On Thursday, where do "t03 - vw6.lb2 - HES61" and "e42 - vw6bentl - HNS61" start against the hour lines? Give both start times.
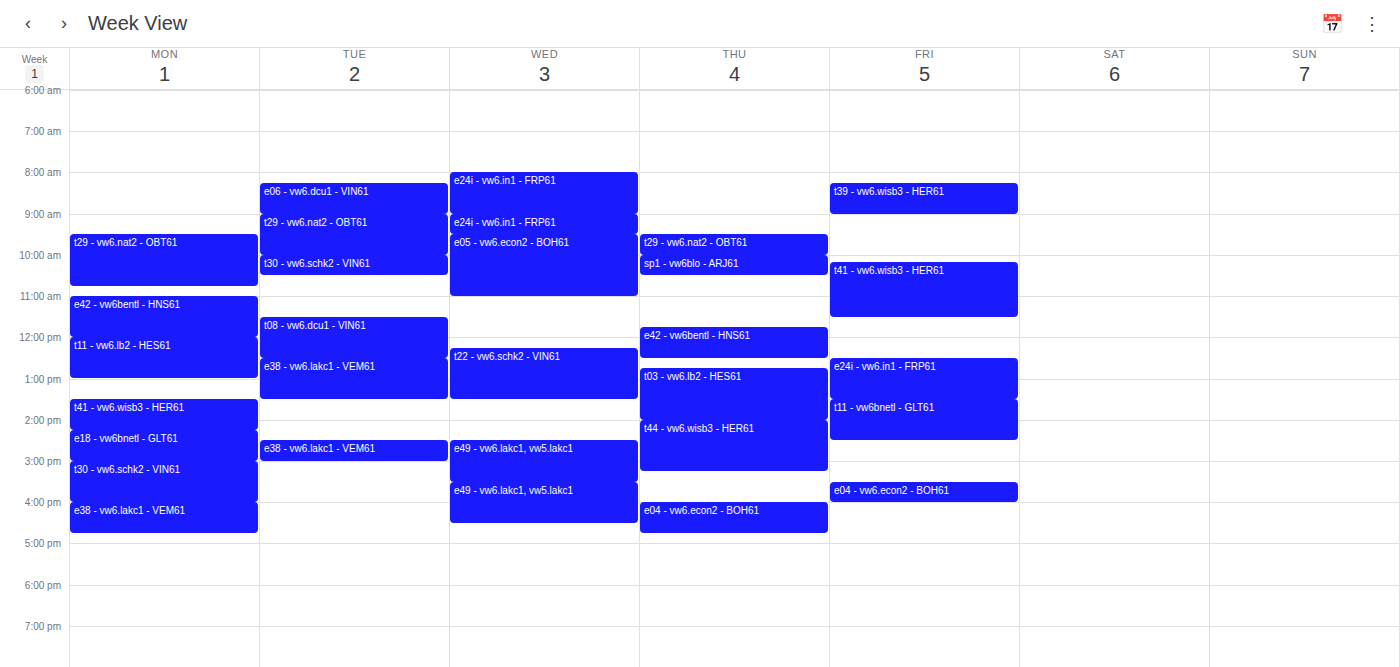
"t03 - vw6.lb2 - HES61": 12:45 PM, neither: three quarters of the way from the 12 PM line to the 1 PM line. "e42 - vw6bentl - HNS61": 11:45 AM, neither: three quarters of the way from the 11 AM line to the 12 PM line.